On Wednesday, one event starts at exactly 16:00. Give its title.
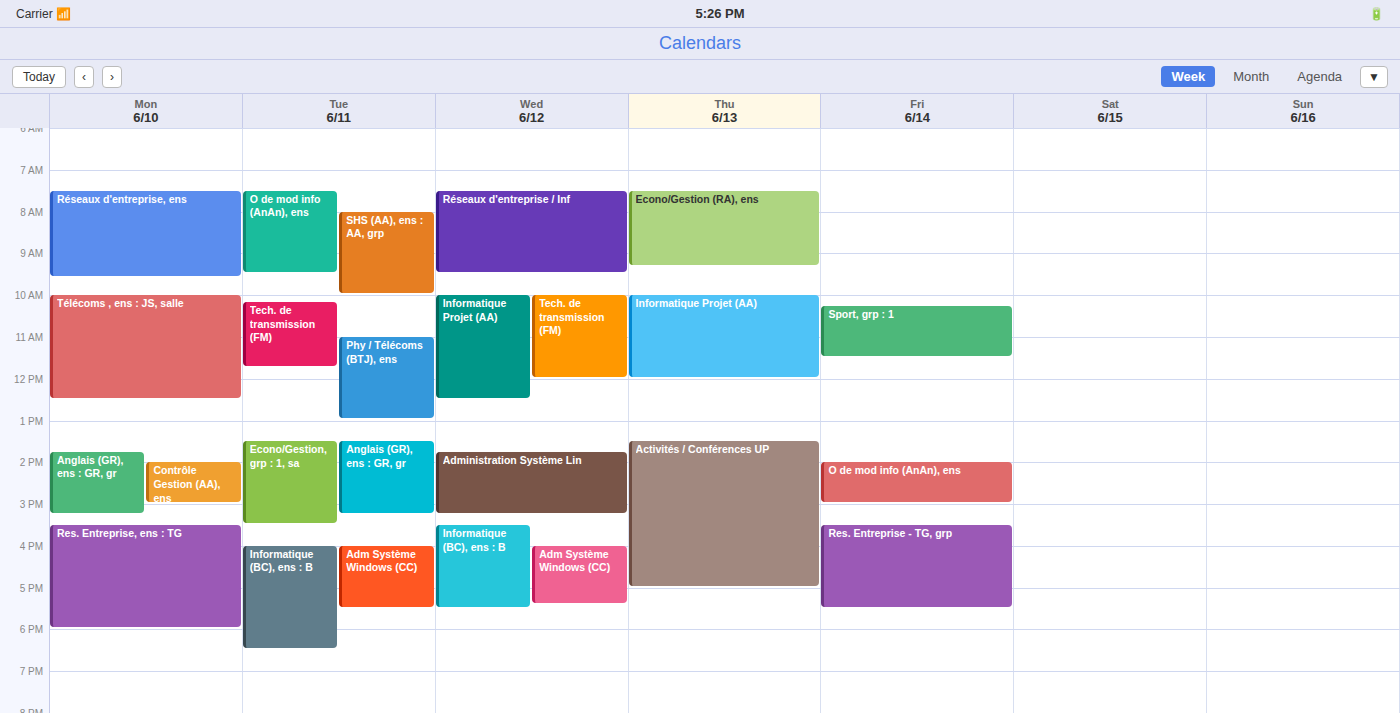
"Adm Système Windows (CC)"